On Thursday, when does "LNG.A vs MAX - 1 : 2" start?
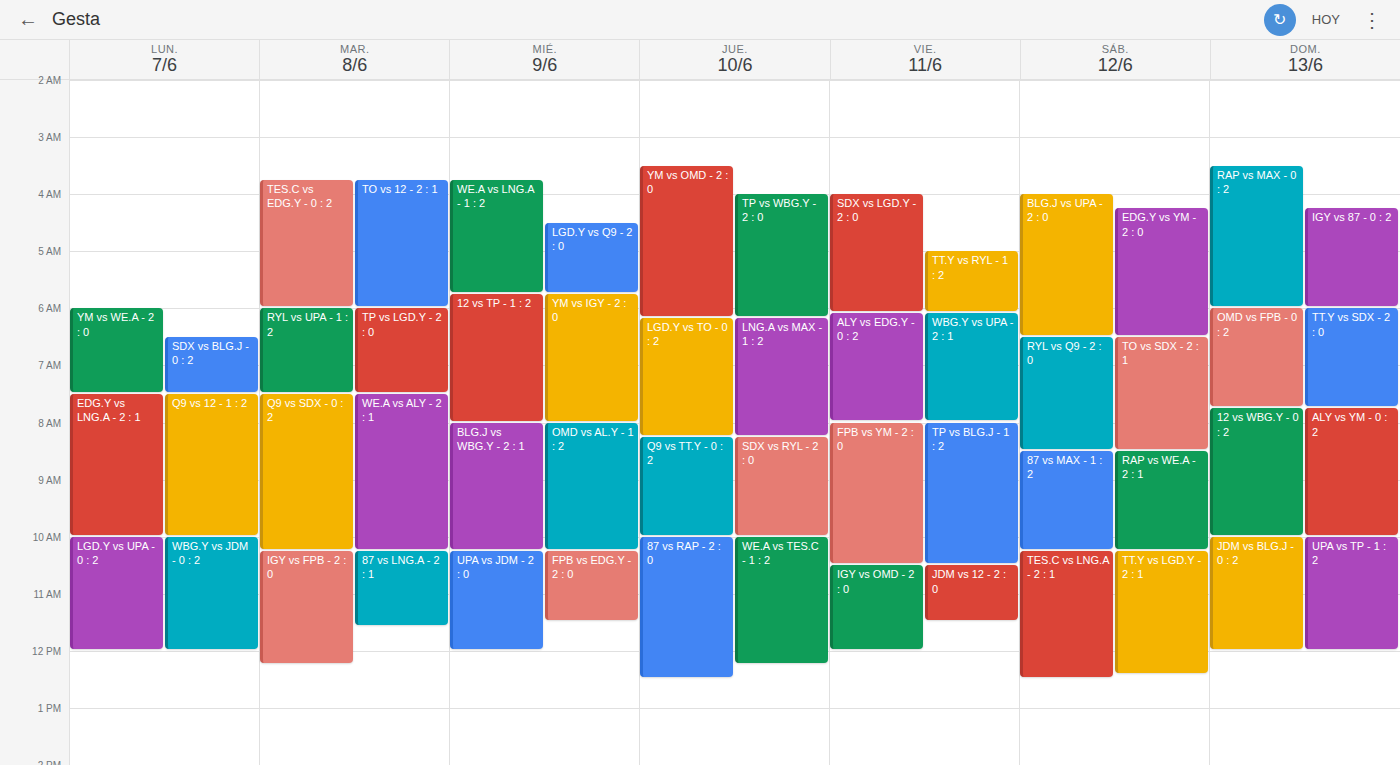
6:10 AM